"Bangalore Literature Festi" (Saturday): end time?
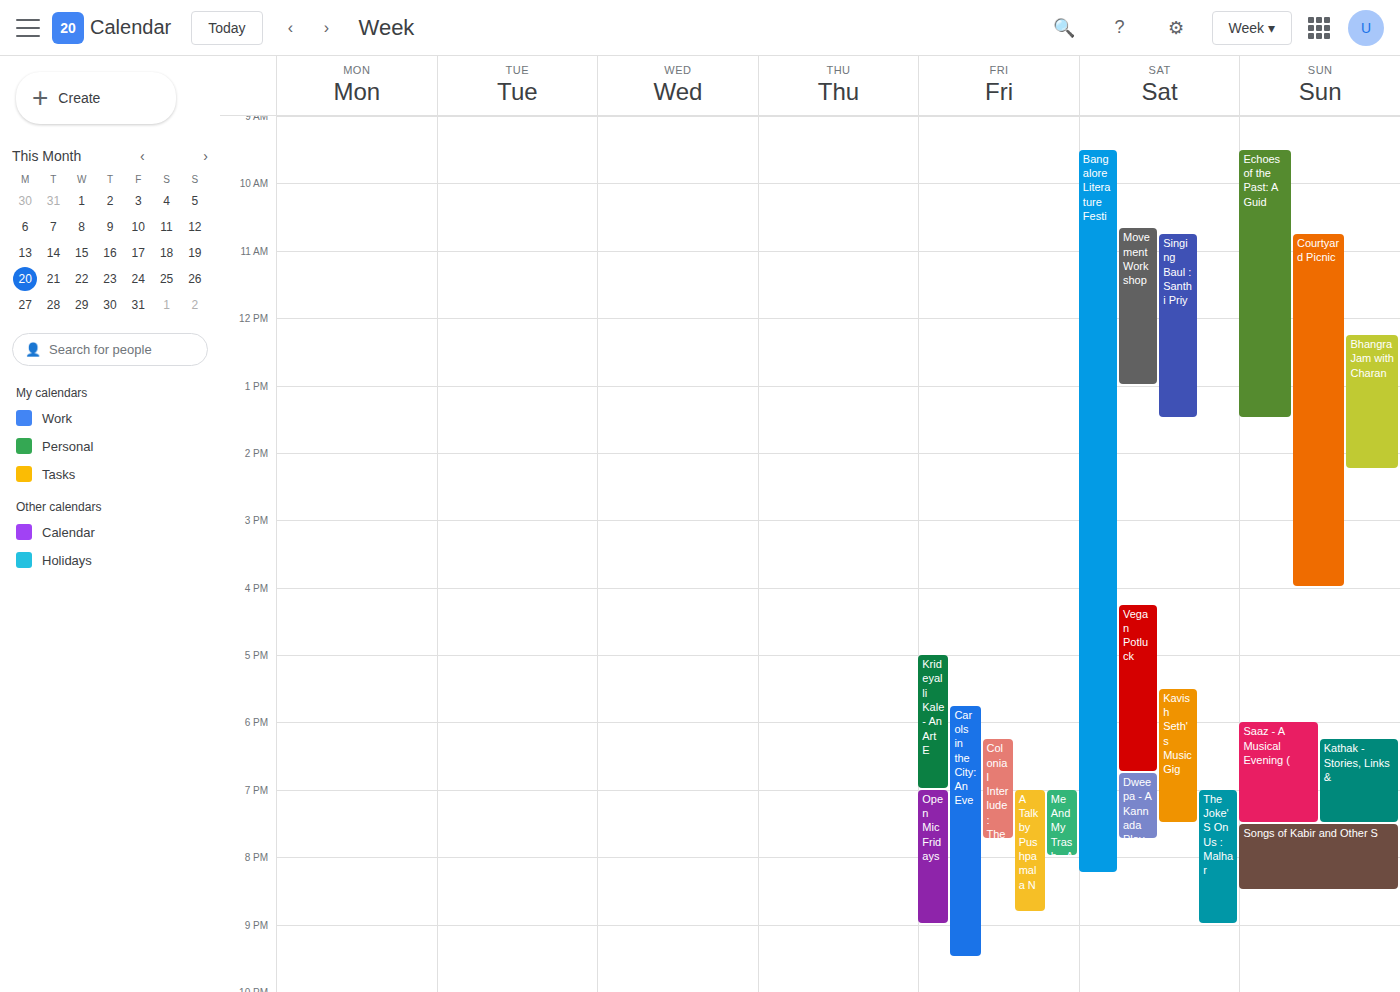
8:15 PM